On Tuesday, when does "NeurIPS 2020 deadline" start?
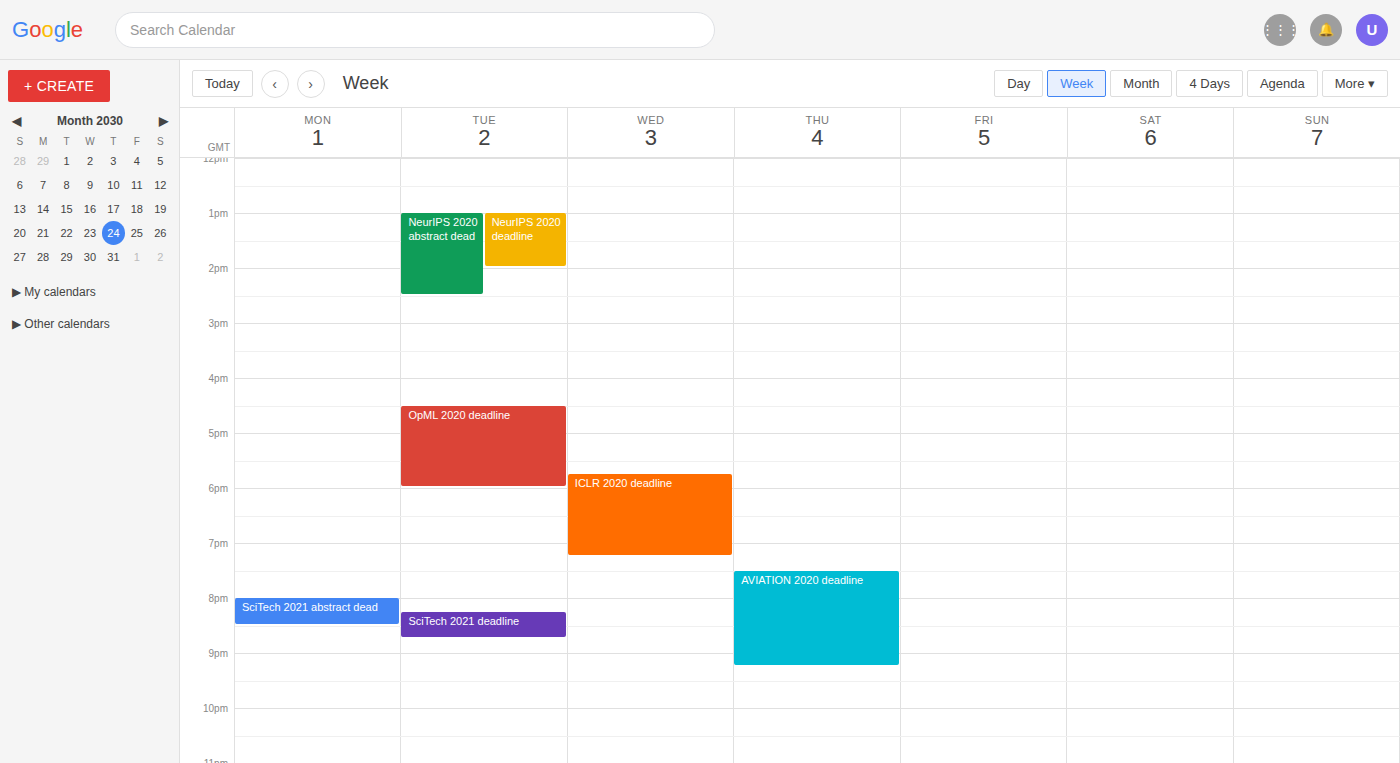
1:00 PM